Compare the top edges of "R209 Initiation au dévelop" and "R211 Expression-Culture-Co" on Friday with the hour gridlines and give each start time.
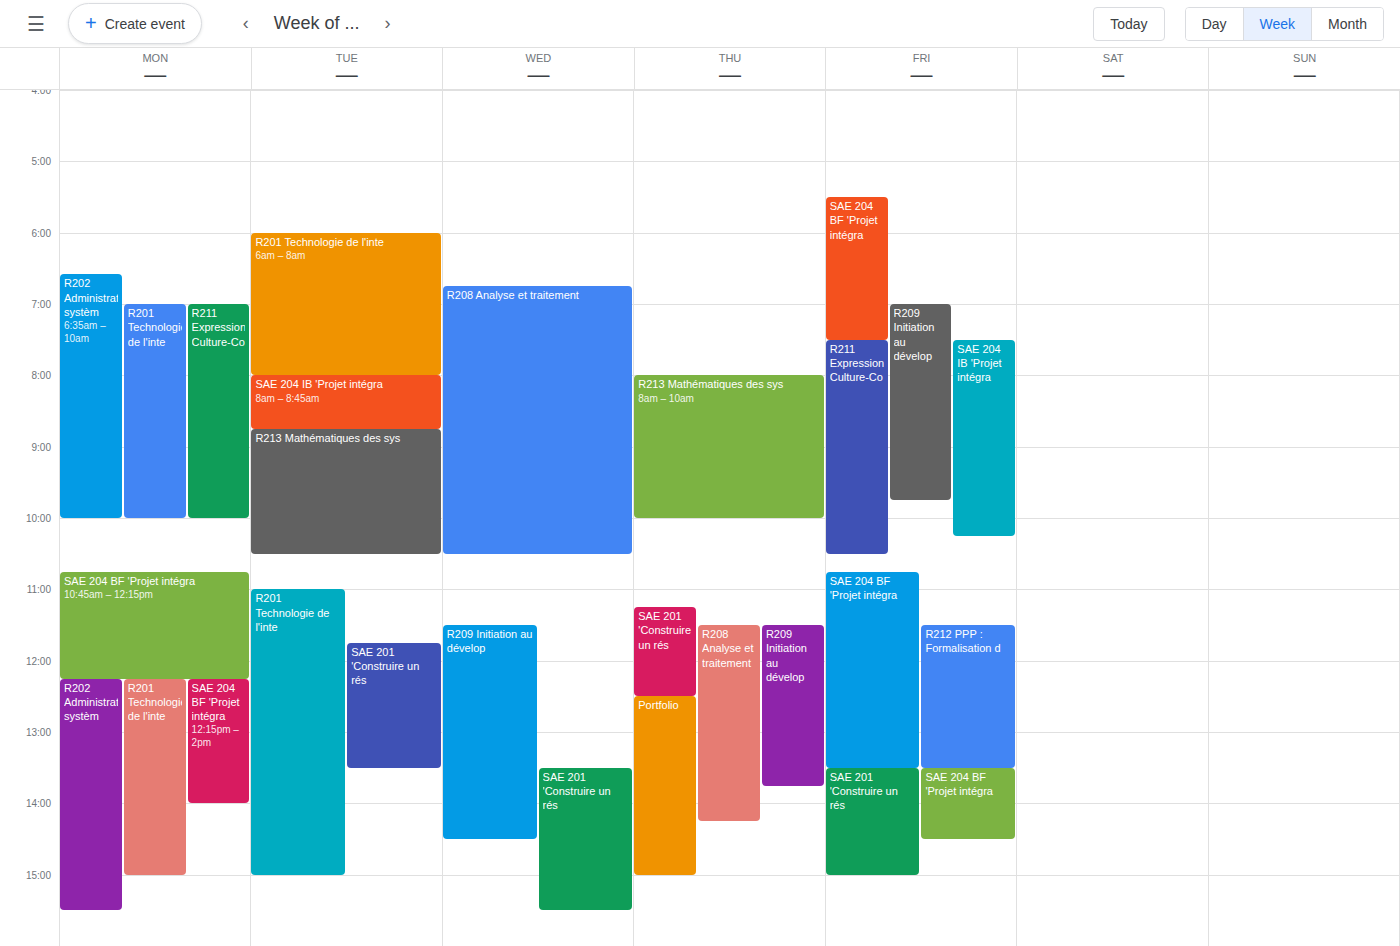
"R209 Initiation au dévelop": 7:00 AM, exactly on the 7 AM line. "R211 Expression-Culture-Co": 7:30 AM, halfway between the 7 AM and 8 AM lines.